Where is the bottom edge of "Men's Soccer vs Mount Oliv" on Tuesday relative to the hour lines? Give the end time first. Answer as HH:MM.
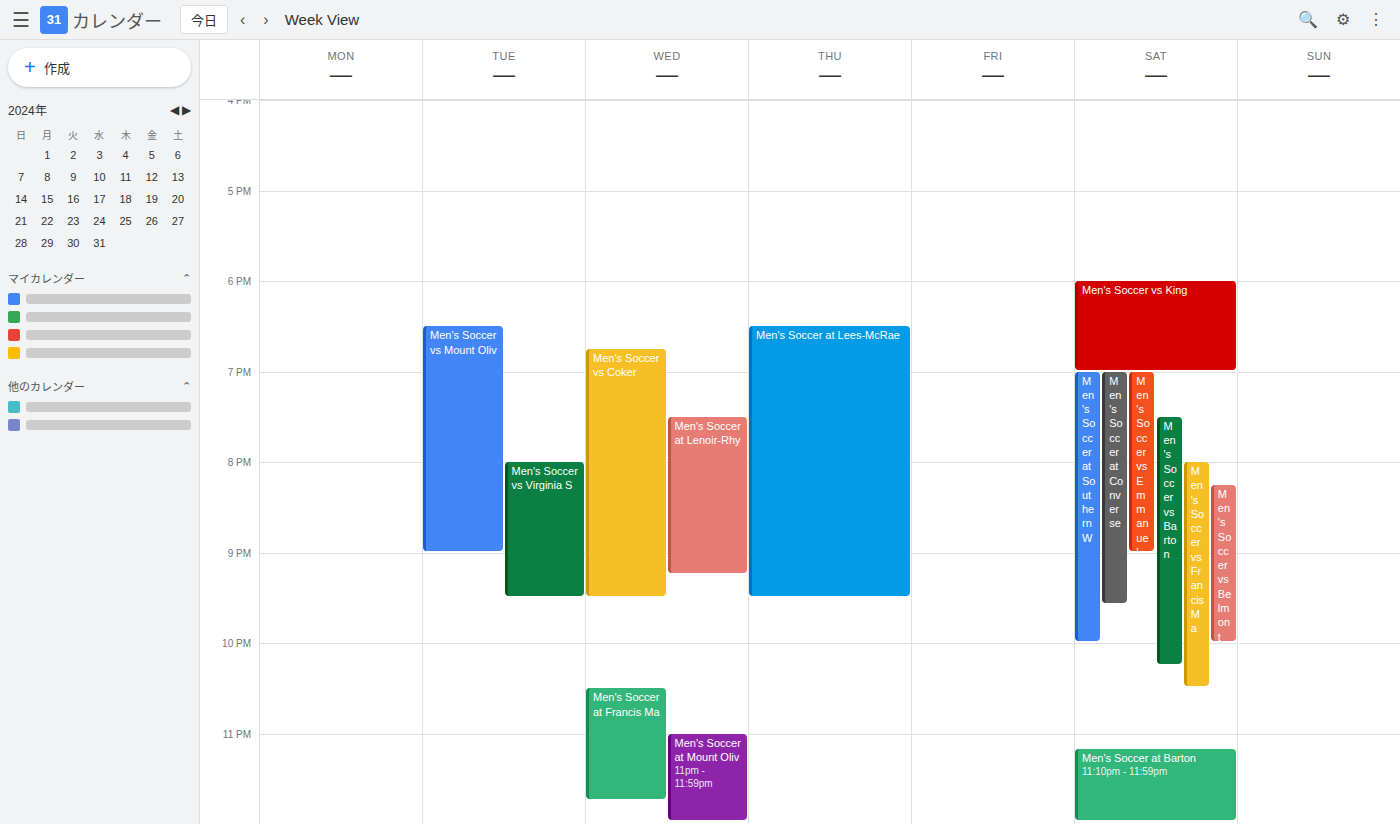
21:00 -- exactly on the 21:00 line.